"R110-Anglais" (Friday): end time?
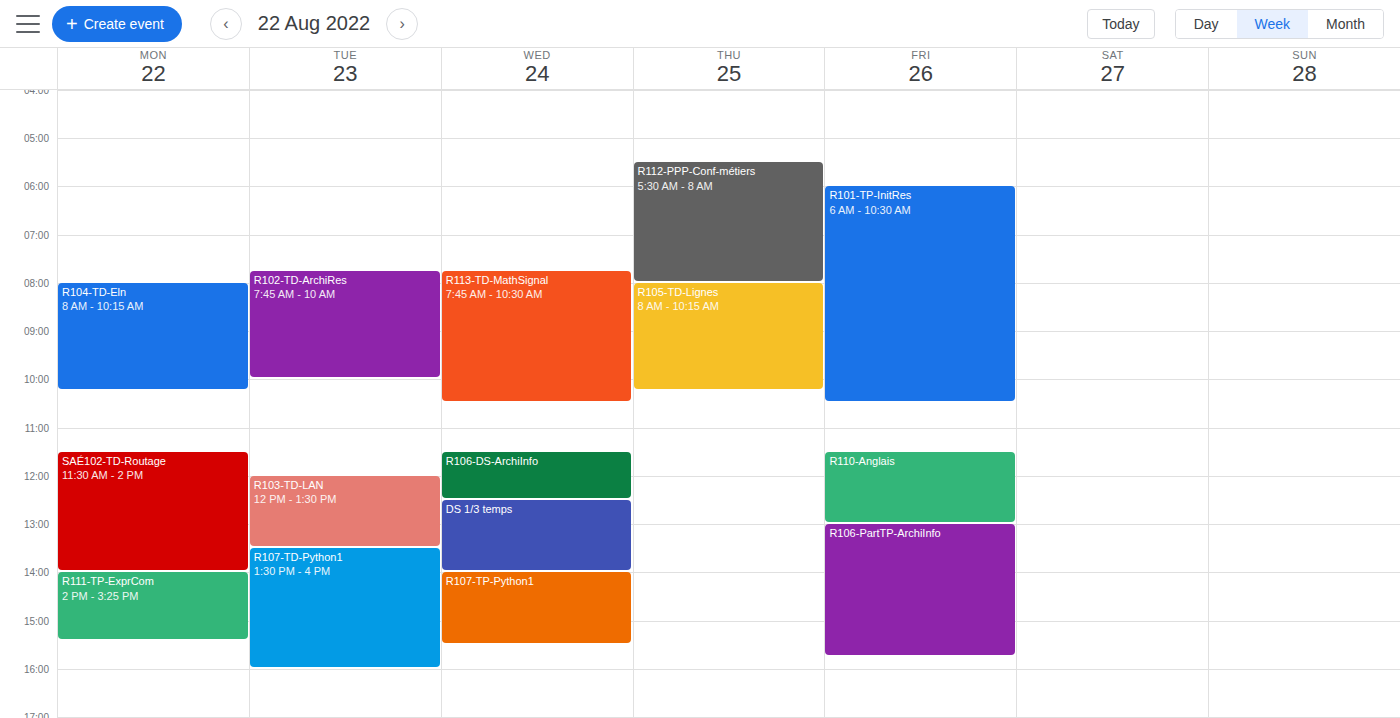
1:00 PM